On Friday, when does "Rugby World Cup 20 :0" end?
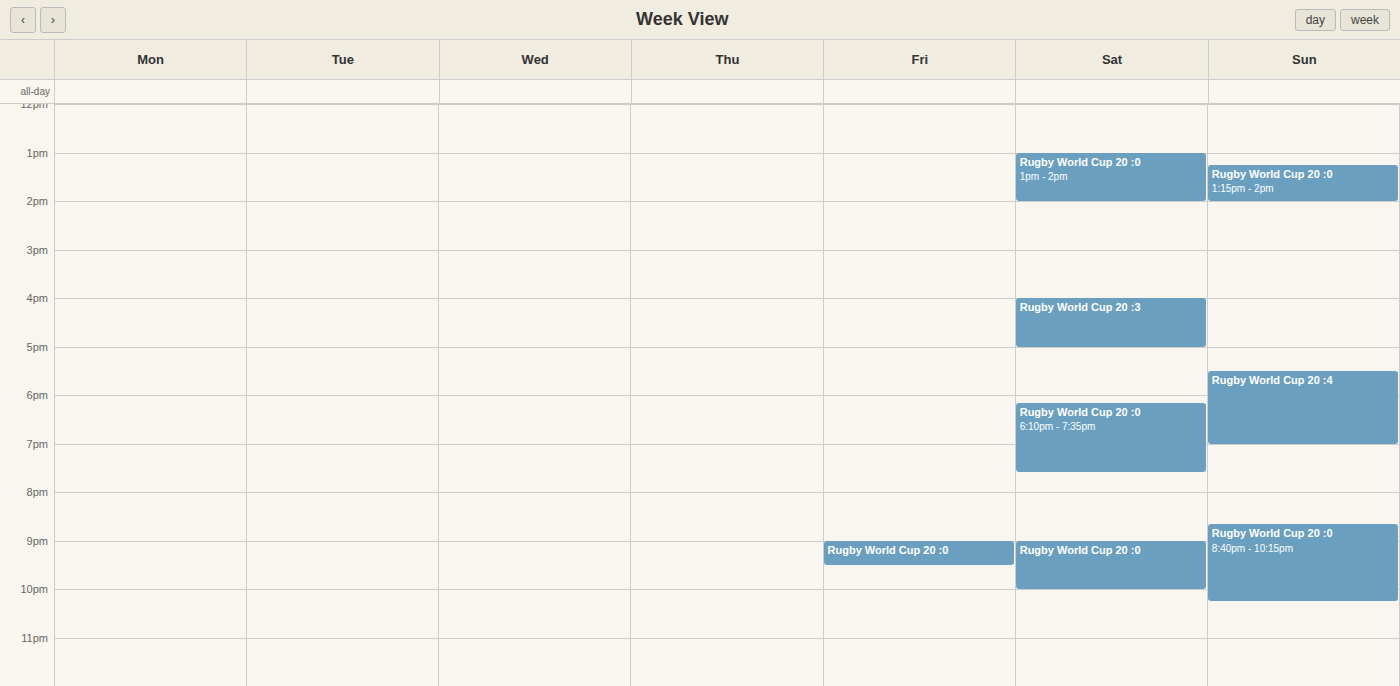
9:30 PM